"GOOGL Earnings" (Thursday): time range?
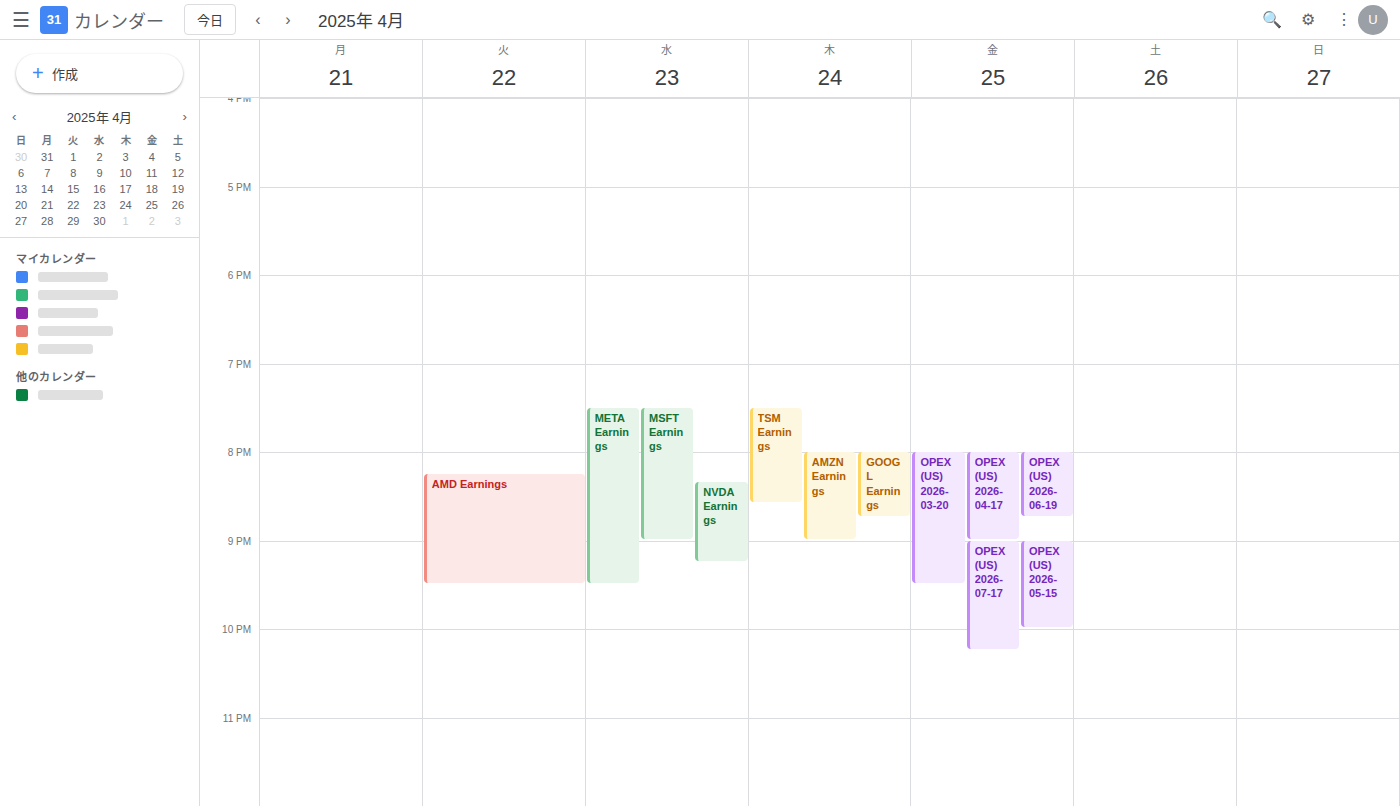
20:00 to 20:45